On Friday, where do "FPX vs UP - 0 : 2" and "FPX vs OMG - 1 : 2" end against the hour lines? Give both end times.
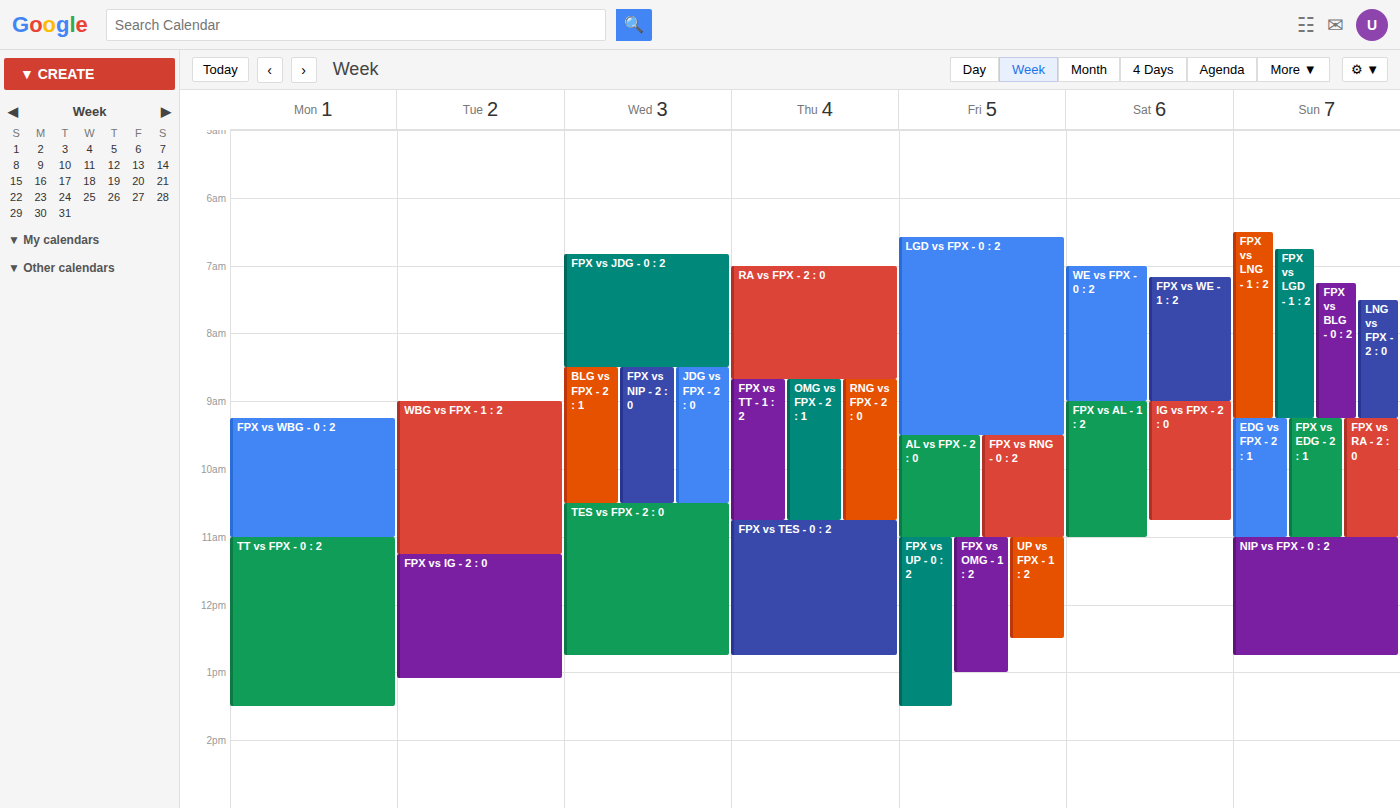
"FPX vs UP - 0 : 2": 1:30 PM, halfway between the 1 PM and 2 PM lines. "FPX vs OMG - 1 : 2": 1:00 PM, exactly on the 1 PM line.